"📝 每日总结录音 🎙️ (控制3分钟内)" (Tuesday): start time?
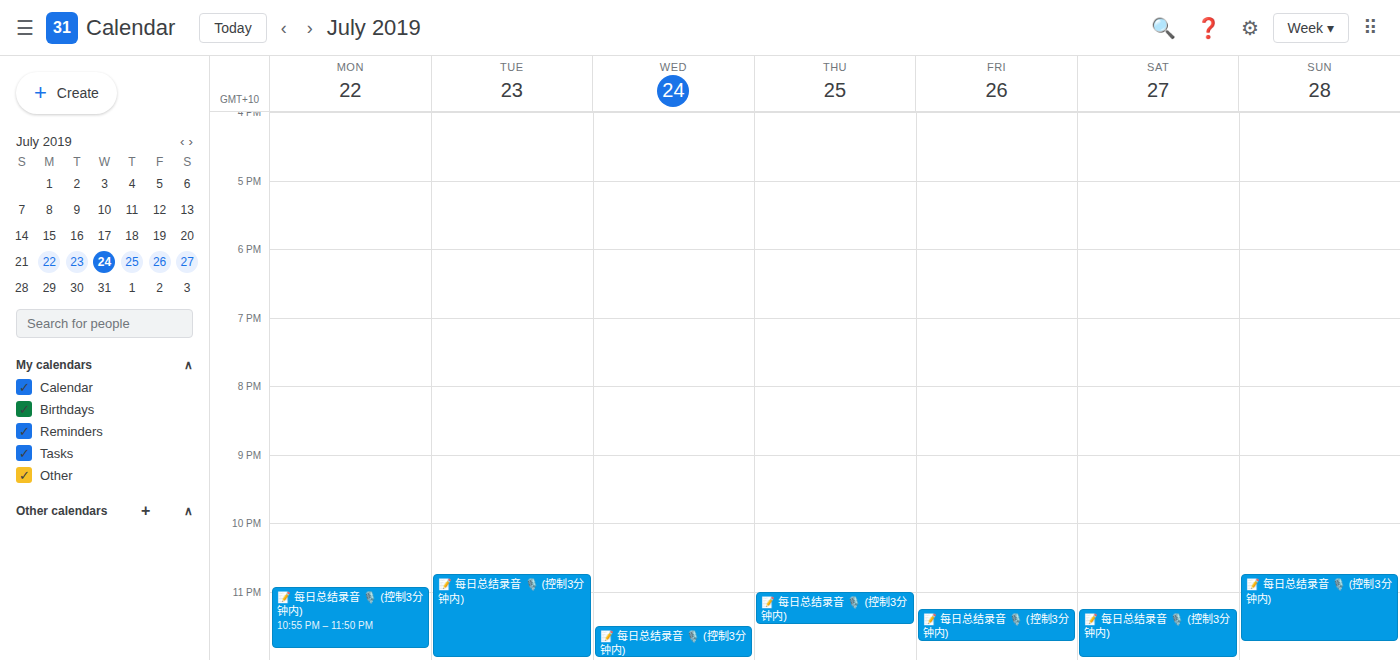
10:45 PM